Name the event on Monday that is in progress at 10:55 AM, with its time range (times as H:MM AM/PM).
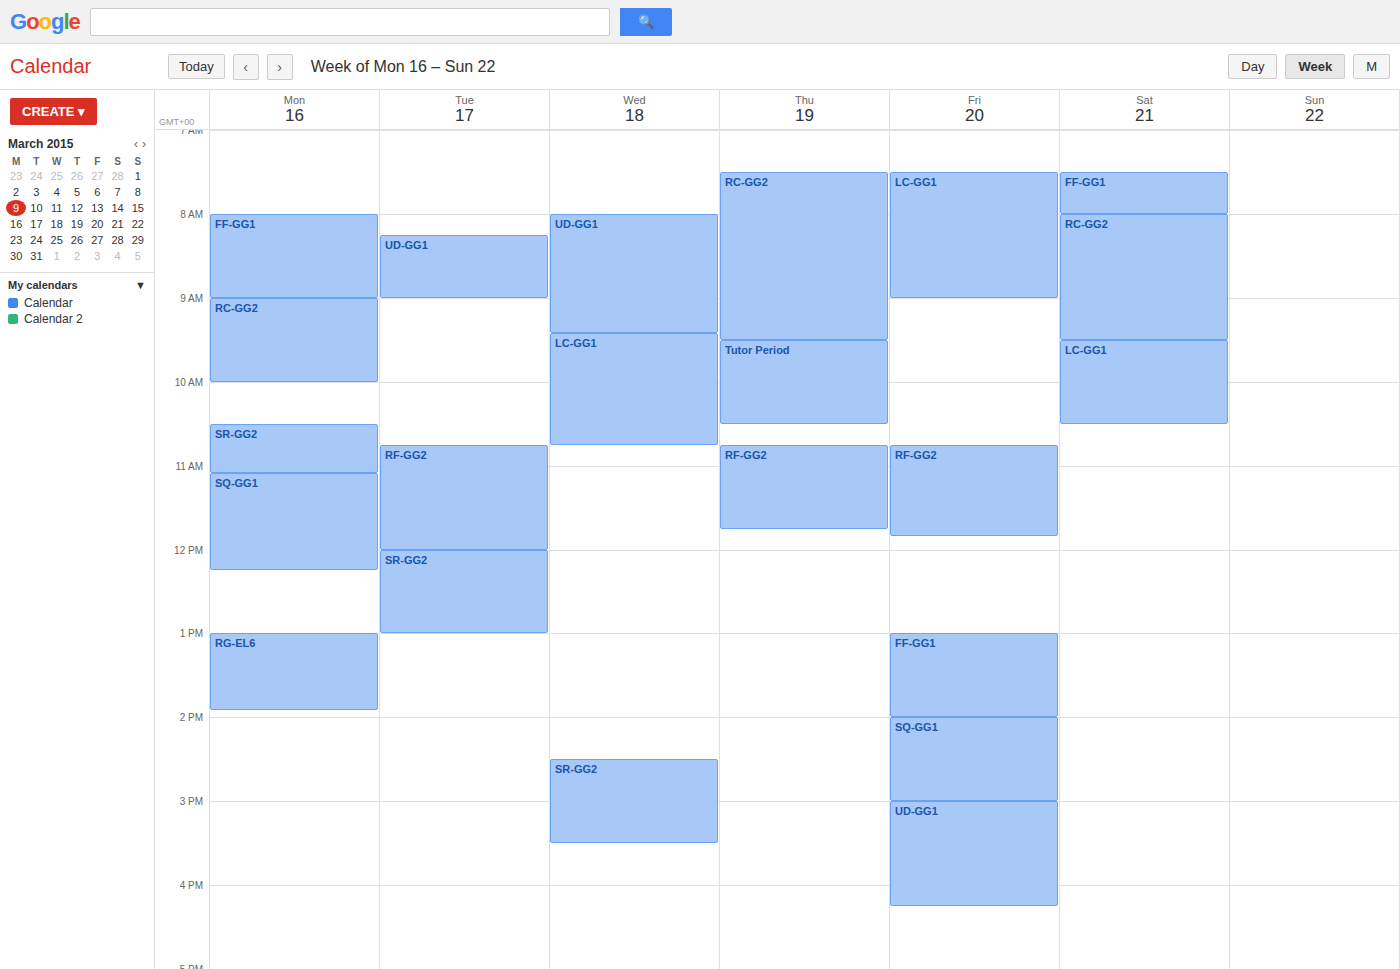
"SR-GG2", 10:30 AM to 11:05 AM